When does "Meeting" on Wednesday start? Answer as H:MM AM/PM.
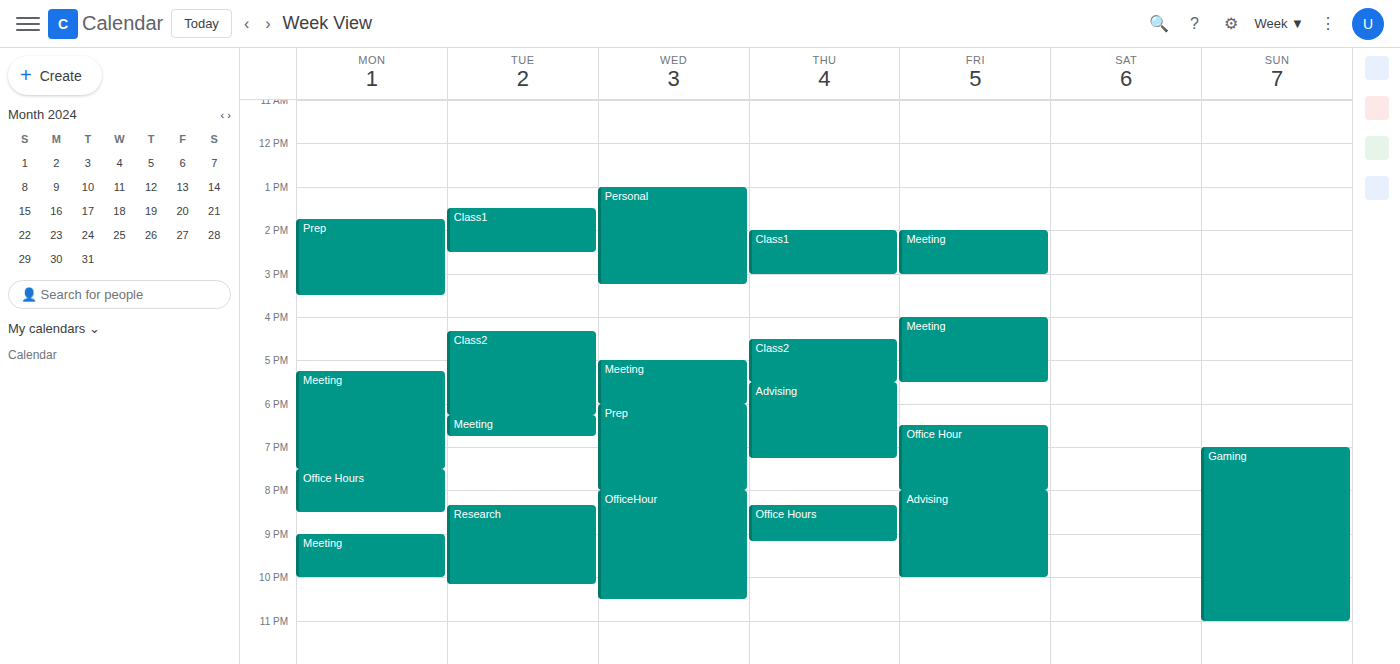
5:00 PM